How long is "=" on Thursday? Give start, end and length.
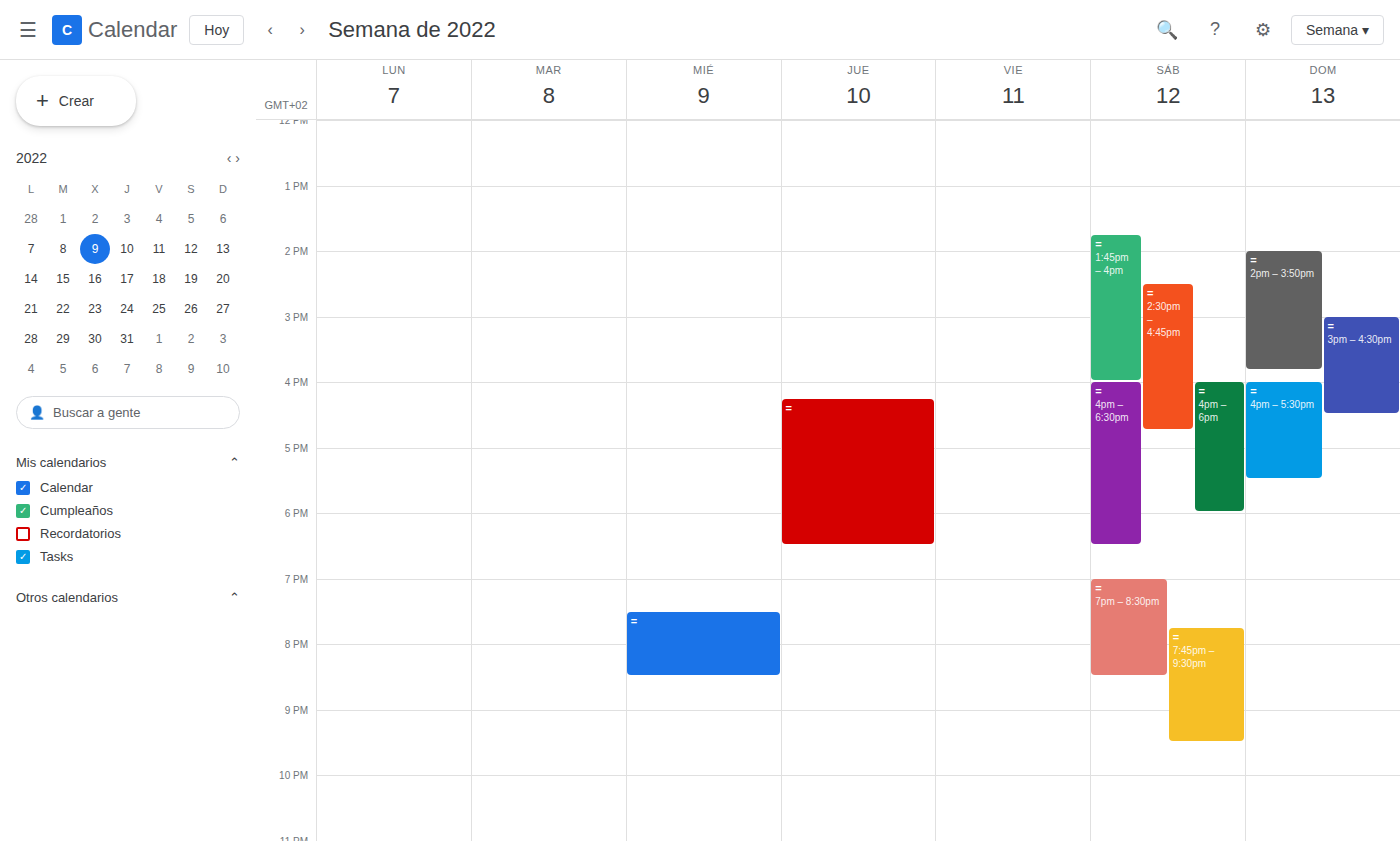
4:15 PM to 6:30 PM, 2 hours 15 minutes